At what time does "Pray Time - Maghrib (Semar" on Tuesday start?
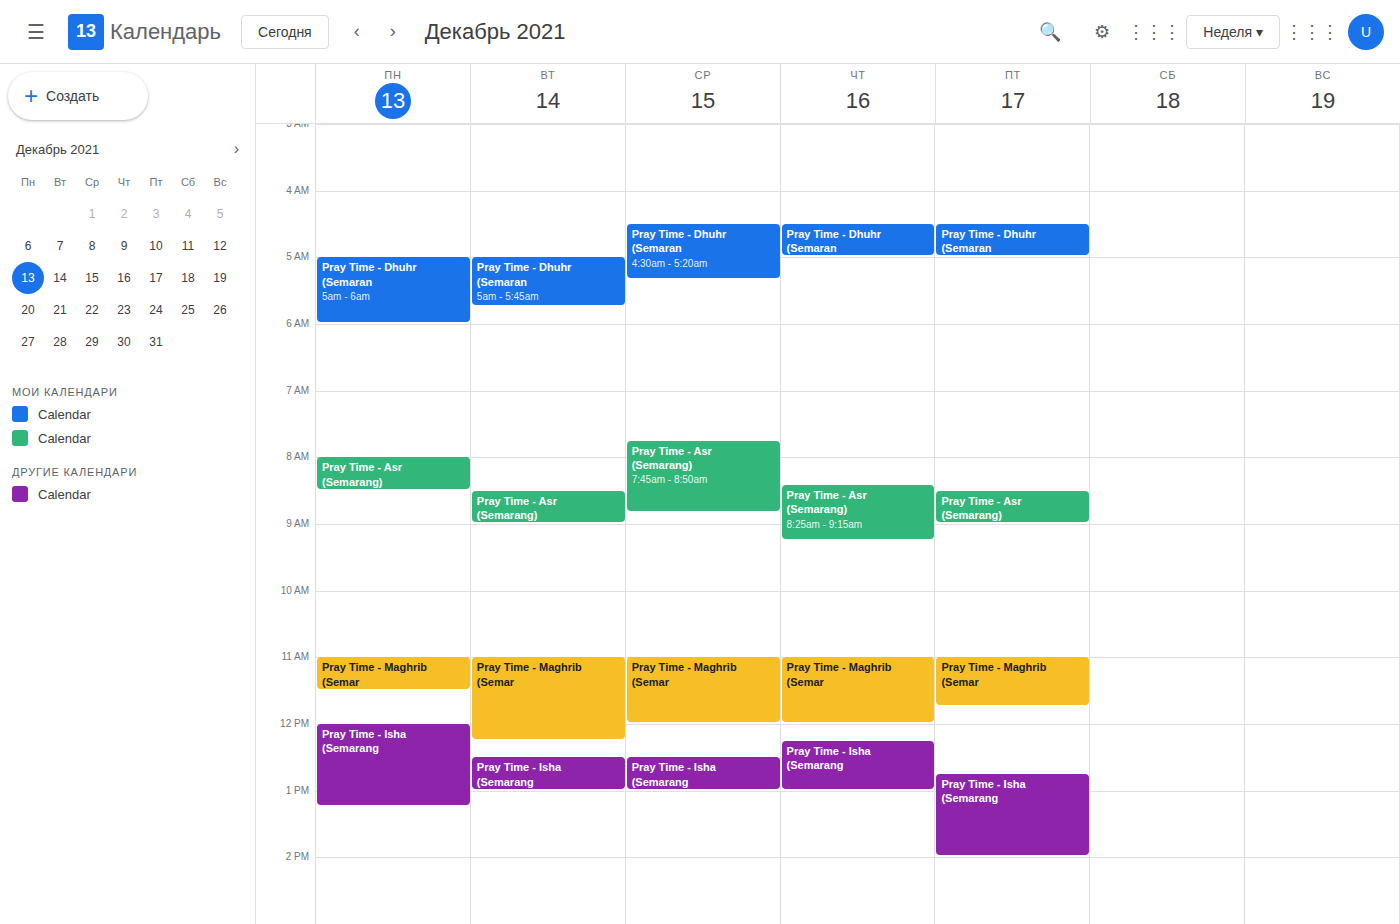
11:00 AM